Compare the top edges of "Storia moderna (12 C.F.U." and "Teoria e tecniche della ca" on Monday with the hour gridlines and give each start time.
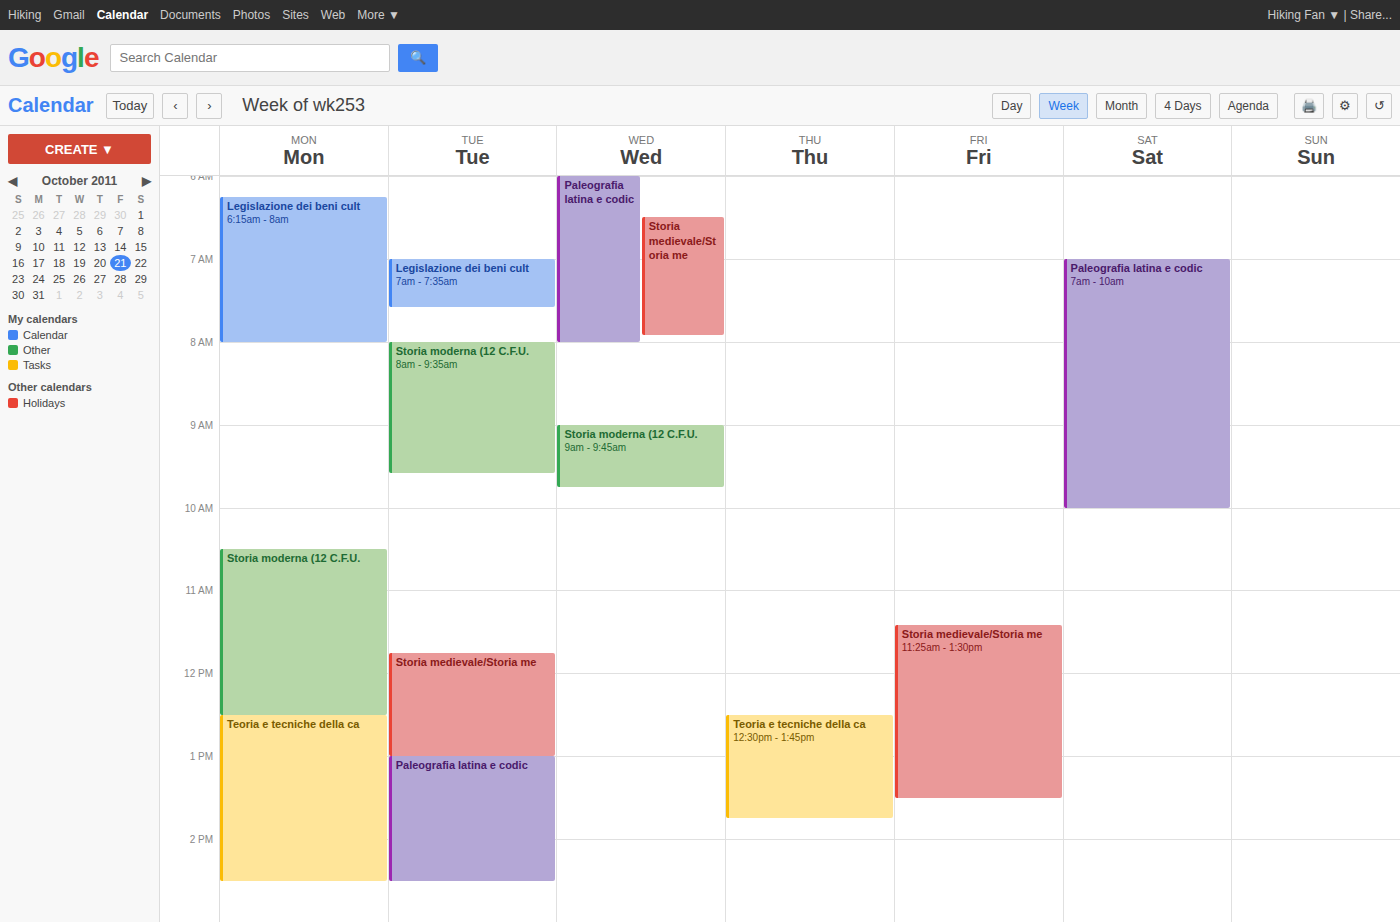
"Storia moderna (12 C.F.U.": 10:30, halfway between the 10:00 and 11:00 lines. "Teoria e tecniche della ca": 12:30, halfway between the 12:00 and 13:00 lines.